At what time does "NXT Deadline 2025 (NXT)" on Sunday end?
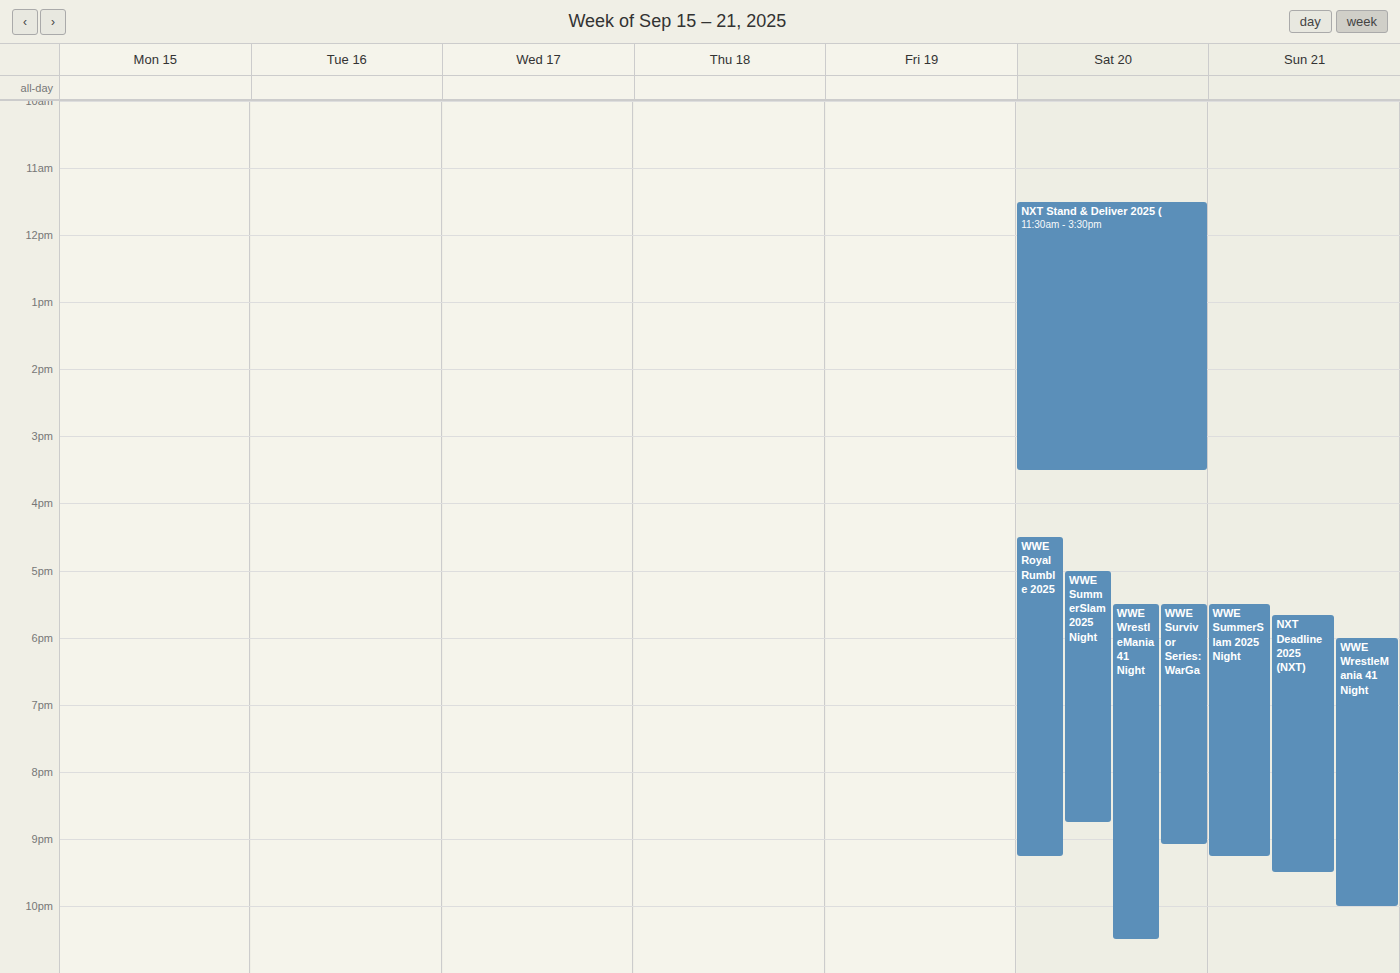
9:30 PM